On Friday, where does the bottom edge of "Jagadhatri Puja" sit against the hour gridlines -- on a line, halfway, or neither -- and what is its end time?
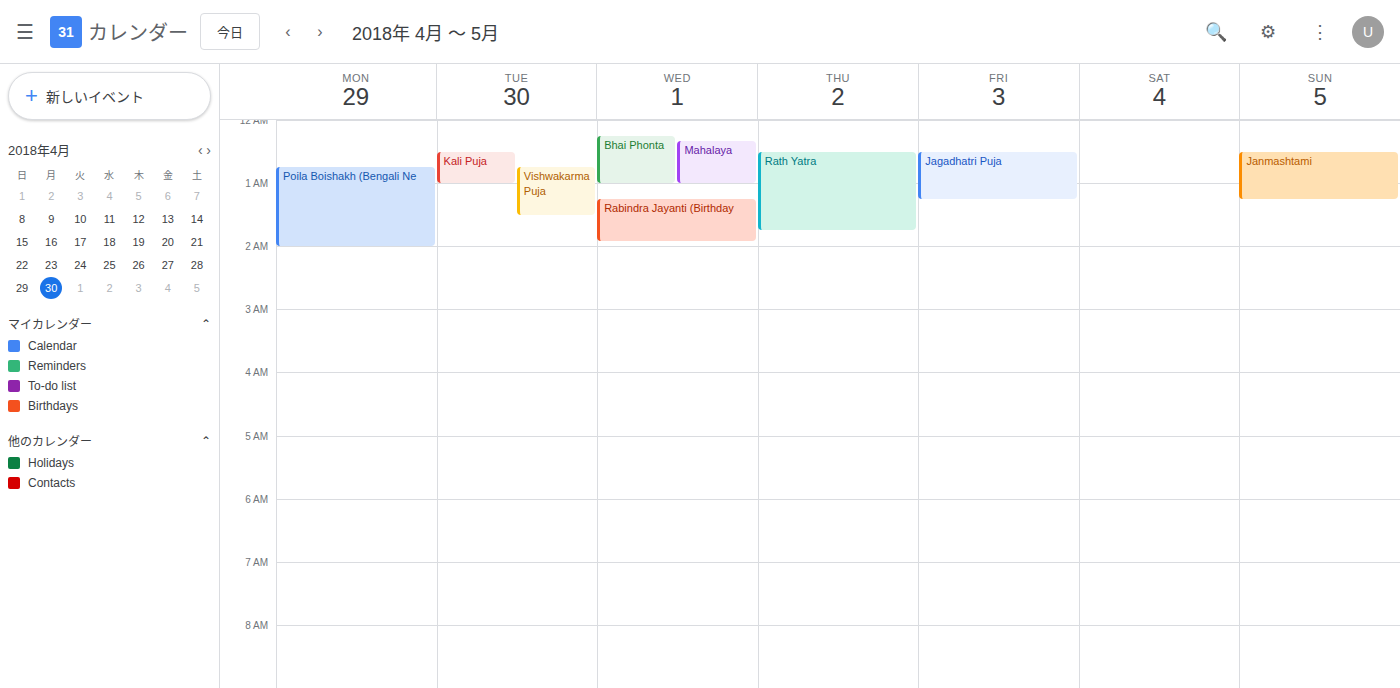
01:15 -- neither: a quarter of the way from the 01:00 line to the 02:00 line.